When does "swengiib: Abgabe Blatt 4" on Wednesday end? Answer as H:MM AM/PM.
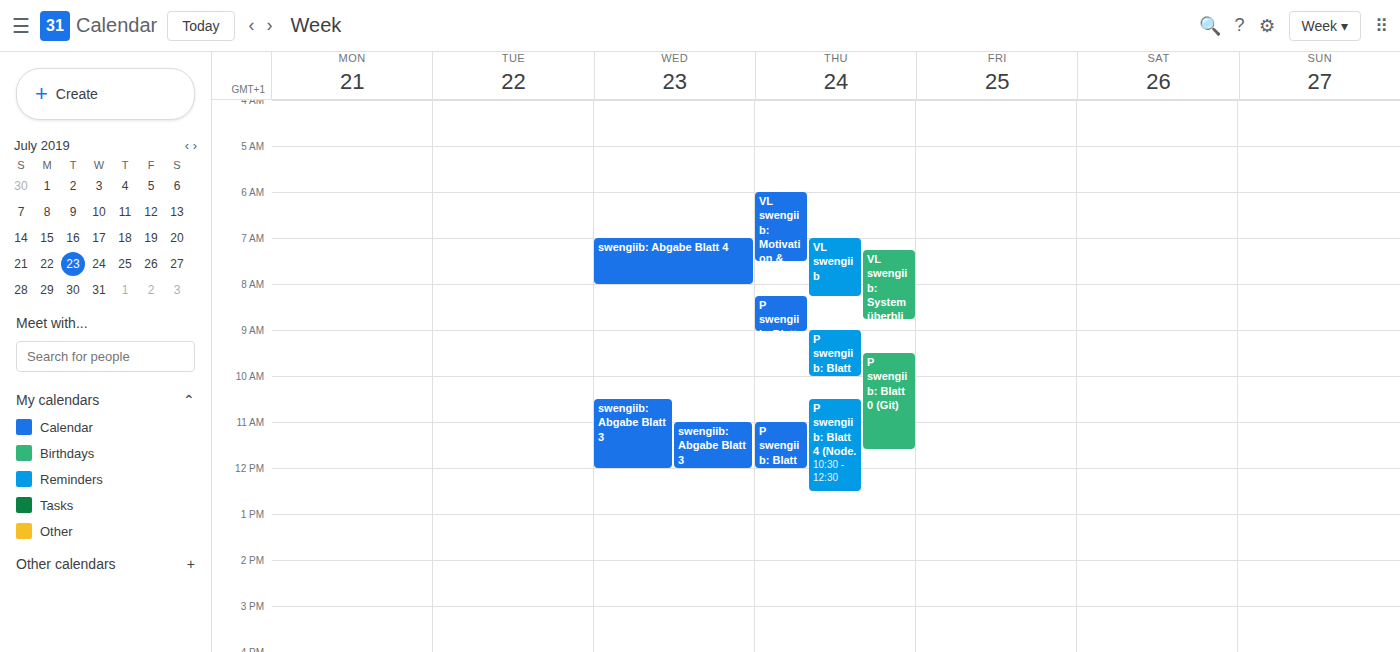
8:00 AM